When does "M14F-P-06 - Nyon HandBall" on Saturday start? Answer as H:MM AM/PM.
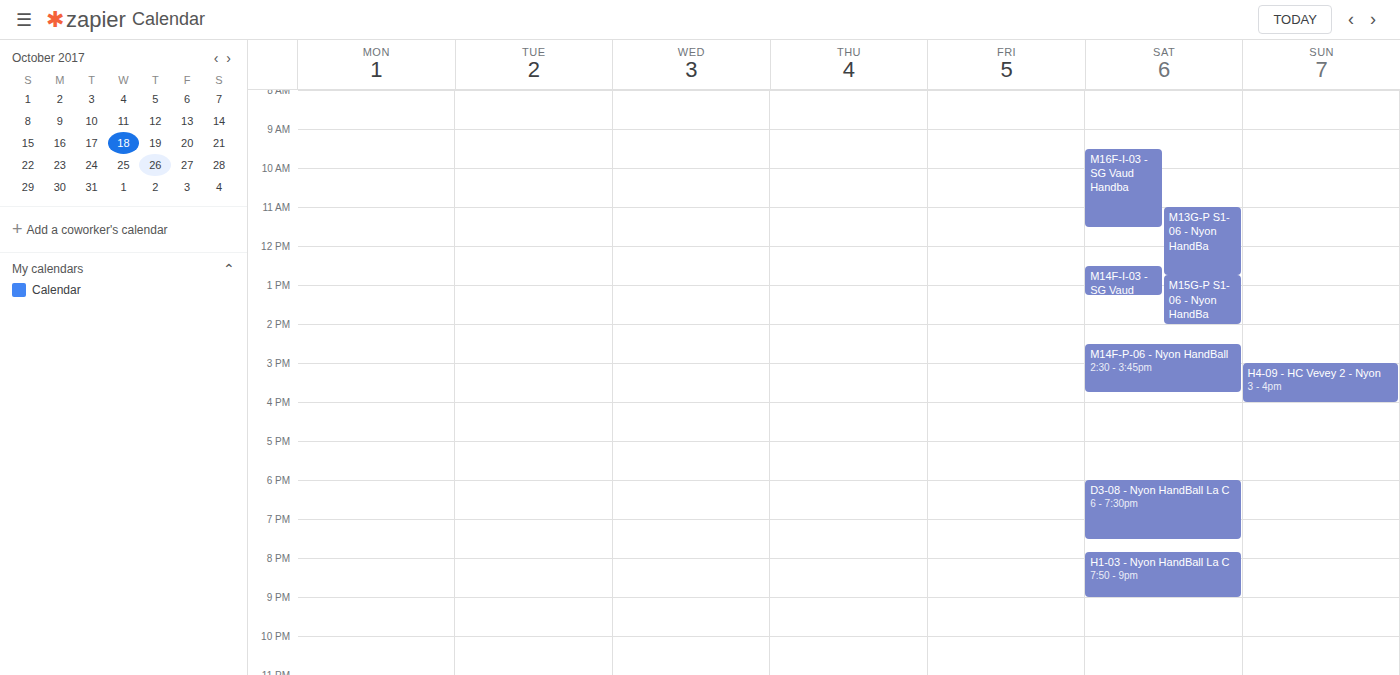
2:30 PM